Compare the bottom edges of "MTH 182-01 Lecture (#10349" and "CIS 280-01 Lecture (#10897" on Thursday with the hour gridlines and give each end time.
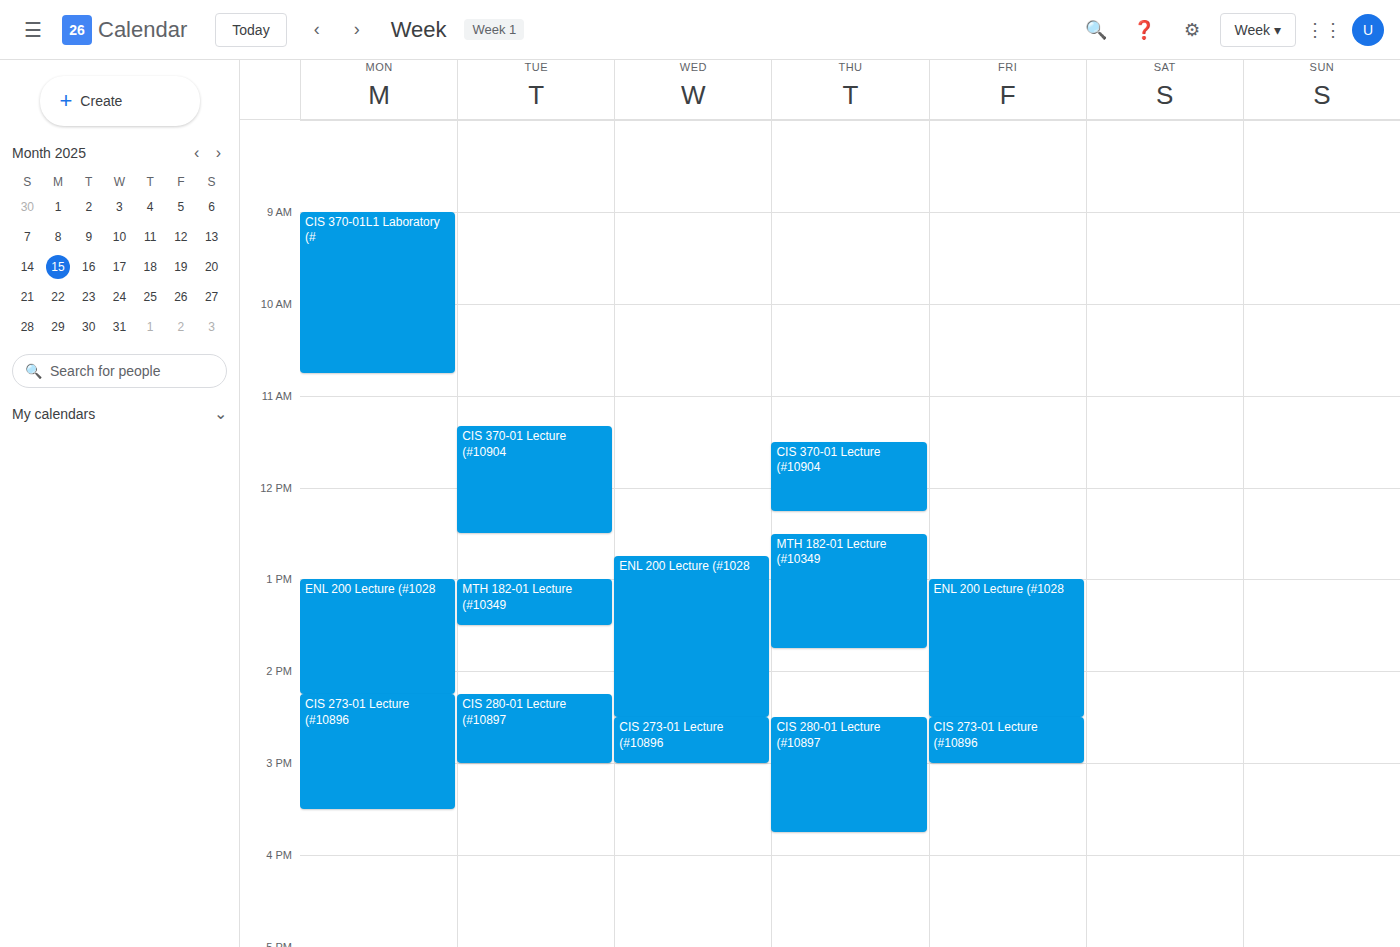
"MTH 182-01 Lecture (#10349": 1:45 PM, neither: three quarters of the way from the 1 PM line to the 2 PM line. "CIS 280-01 Lecture (#10897": 3:45 PM, neither: three quarters of the way from the 3 PM line to the 4 PM line.